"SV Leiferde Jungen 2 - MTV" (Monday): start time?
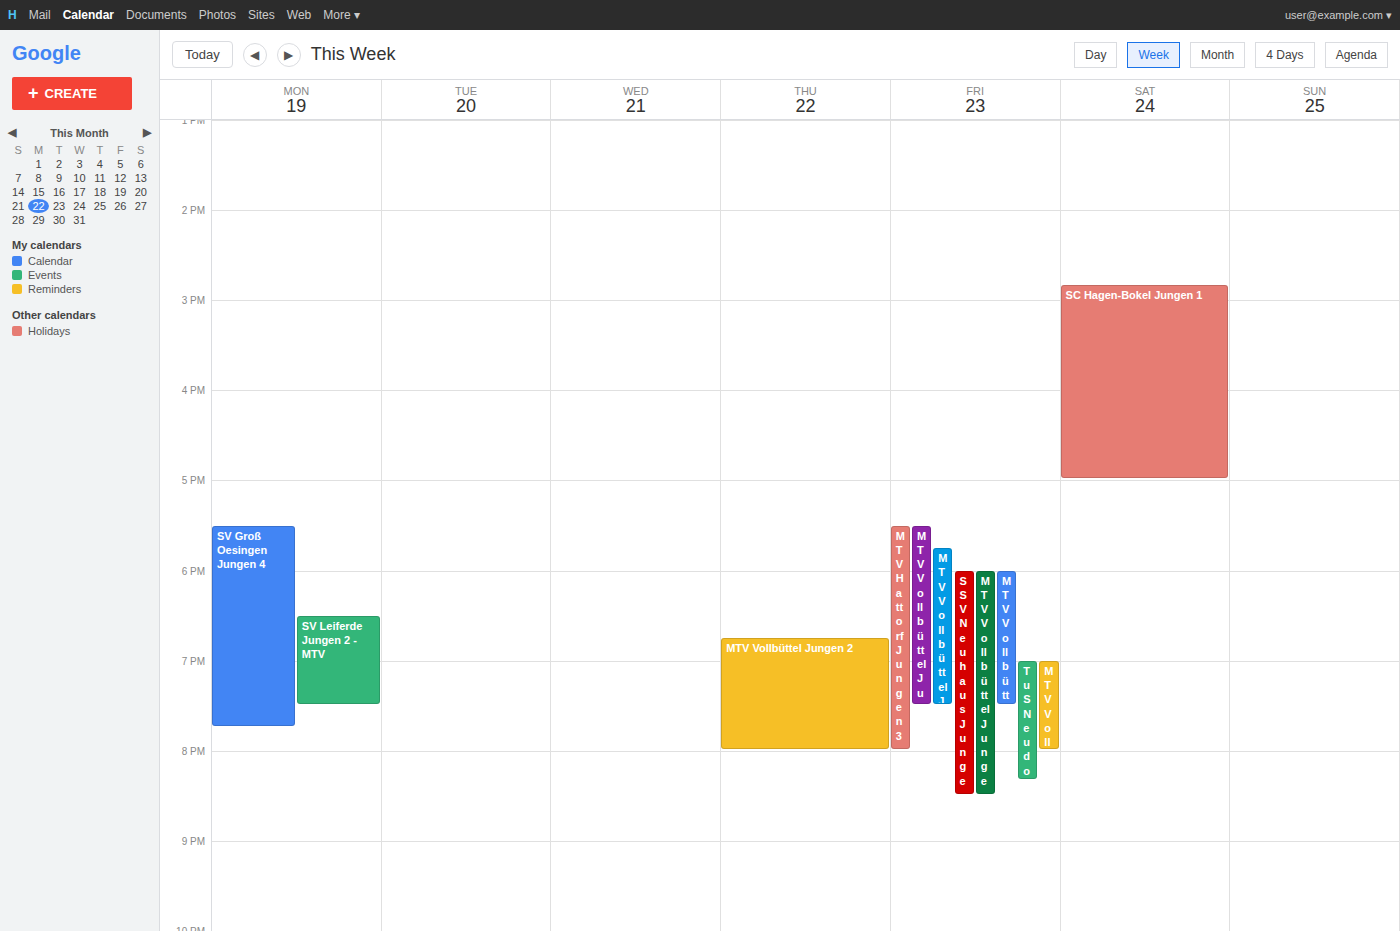
18:30